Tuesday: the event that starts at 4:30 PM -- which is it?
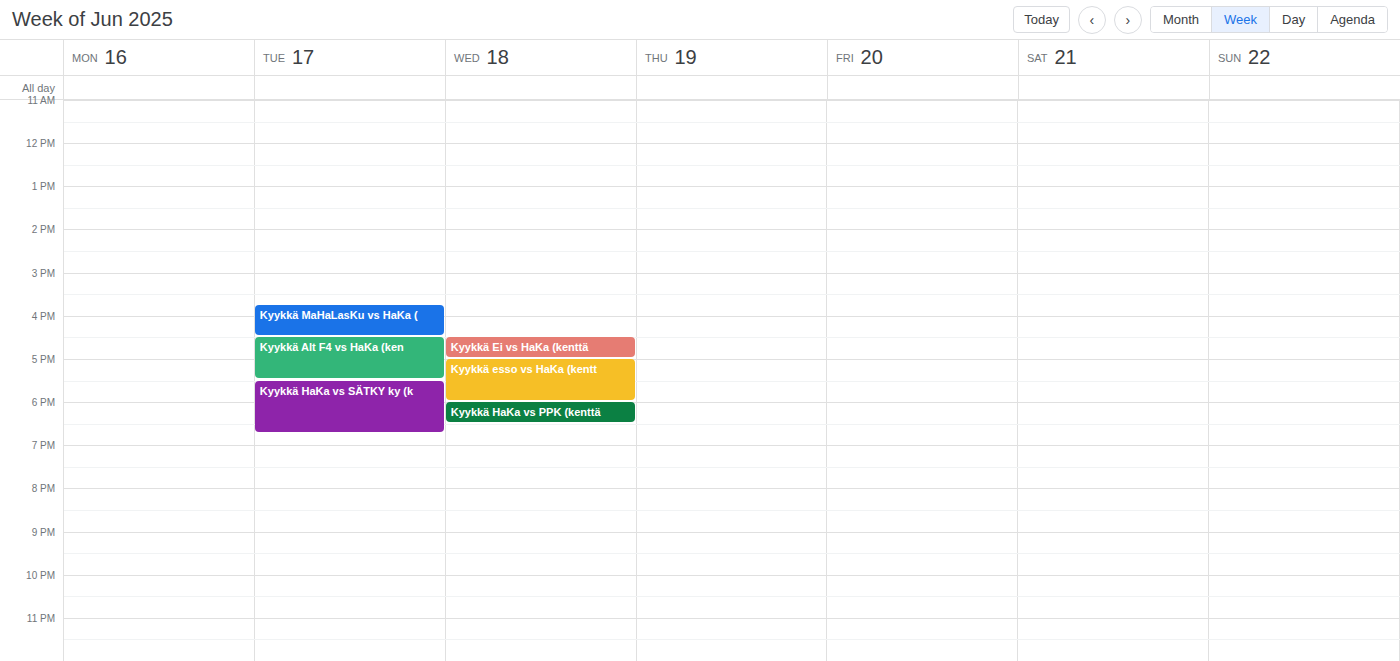
"Kyykkä Alt F4 vs HaKa (ken"